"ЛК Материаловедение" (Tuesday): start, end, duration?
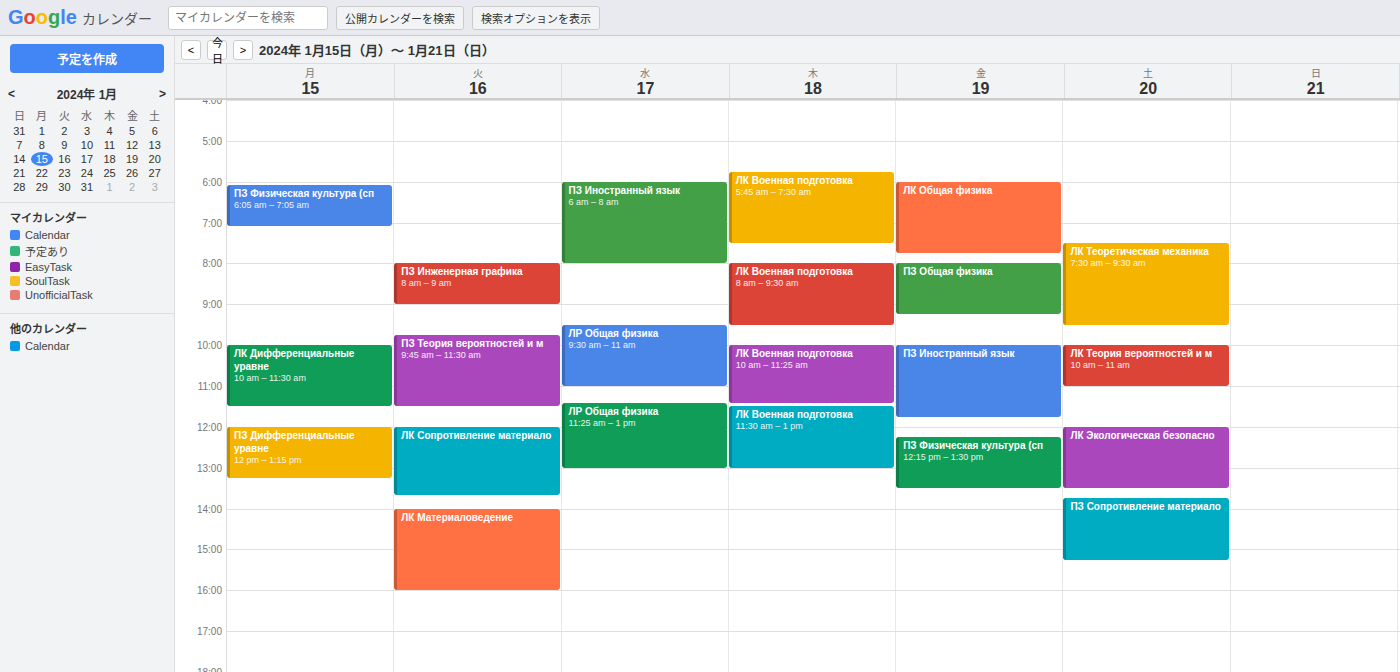
2:00 PM to 4:00 PM, 2 hours